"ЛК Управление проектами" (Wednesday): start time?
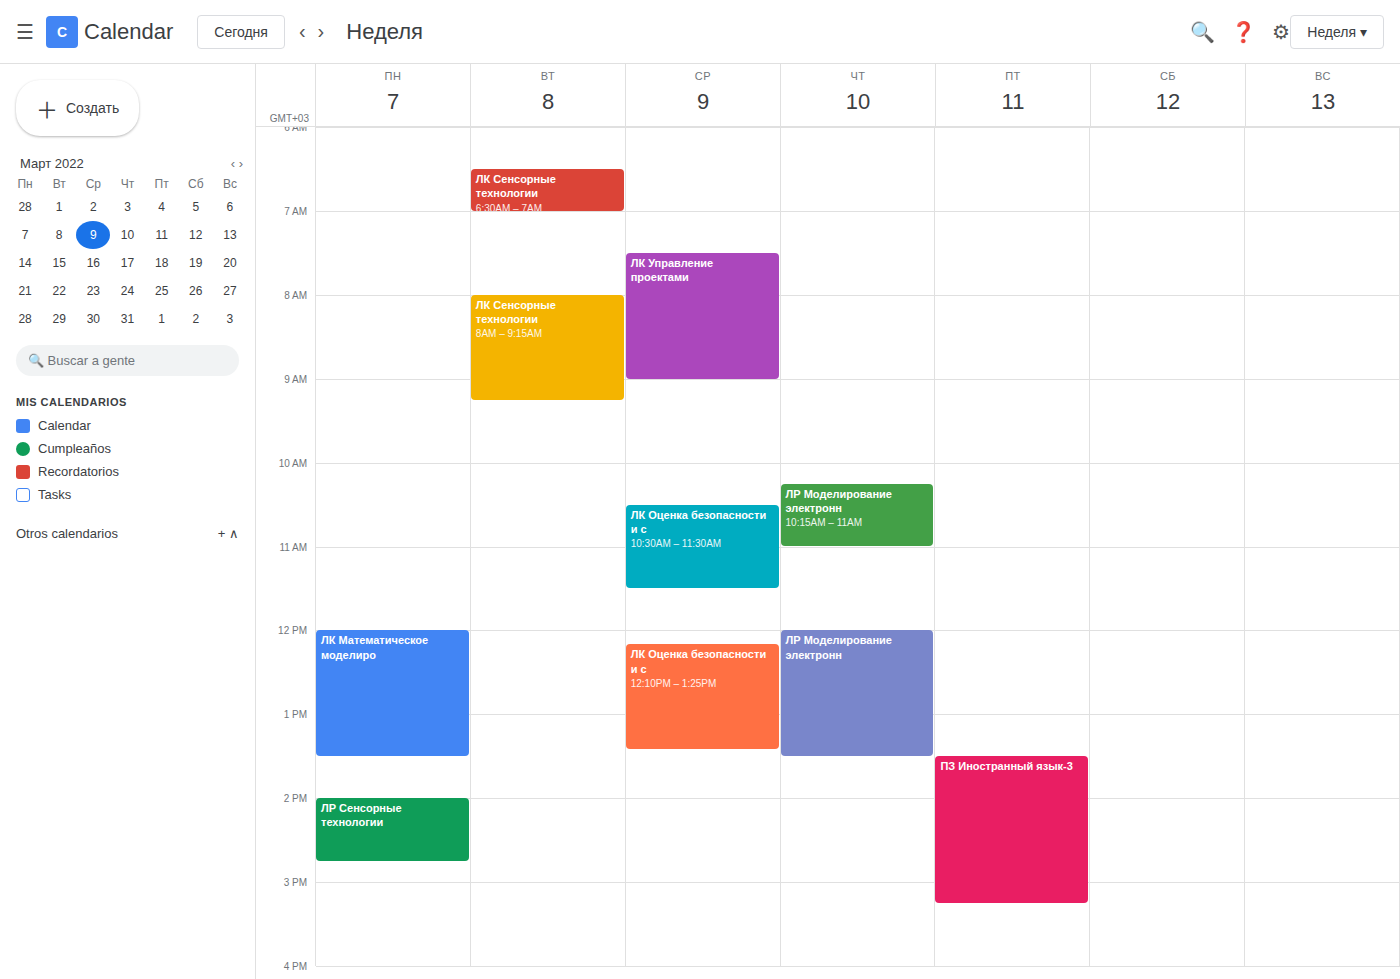
7:30 AM